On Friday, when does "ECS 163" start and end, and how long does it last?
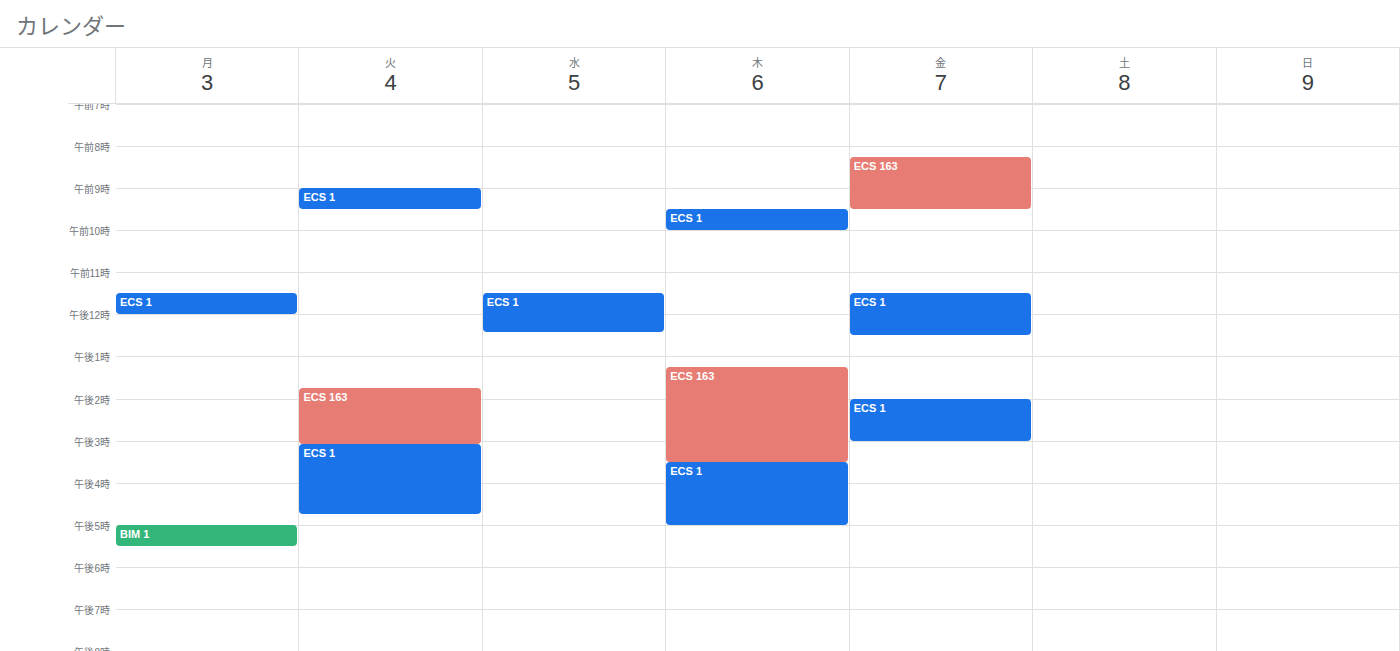
8:15 AM to 9:30 AM, 1 hour 15 minutes